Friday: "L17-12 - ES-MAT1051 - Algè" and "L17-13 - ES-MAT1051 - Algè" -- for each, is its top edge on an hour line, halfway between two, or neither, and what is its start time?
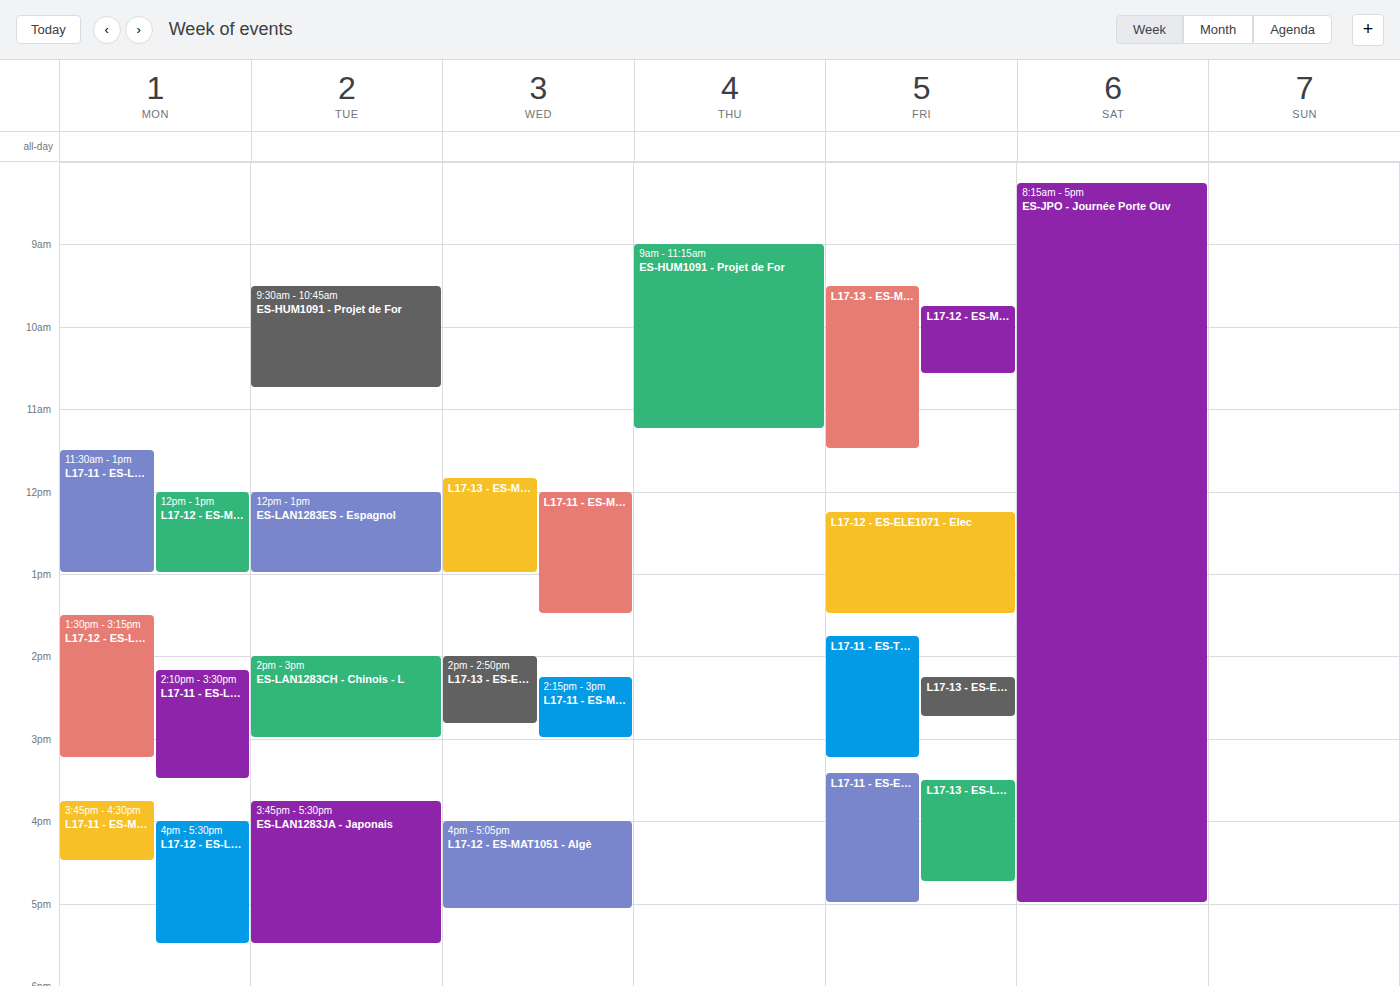
"L17-12 - ES-MAT1051 - Algè": 9:45 AM, neither: three quarters of the way from the 9 AM line to the 10 AM line. "L17-13 - ES-MAT1051 - Algè": 9:30 AM, halfway between the 9 AM and 10 AM lines.